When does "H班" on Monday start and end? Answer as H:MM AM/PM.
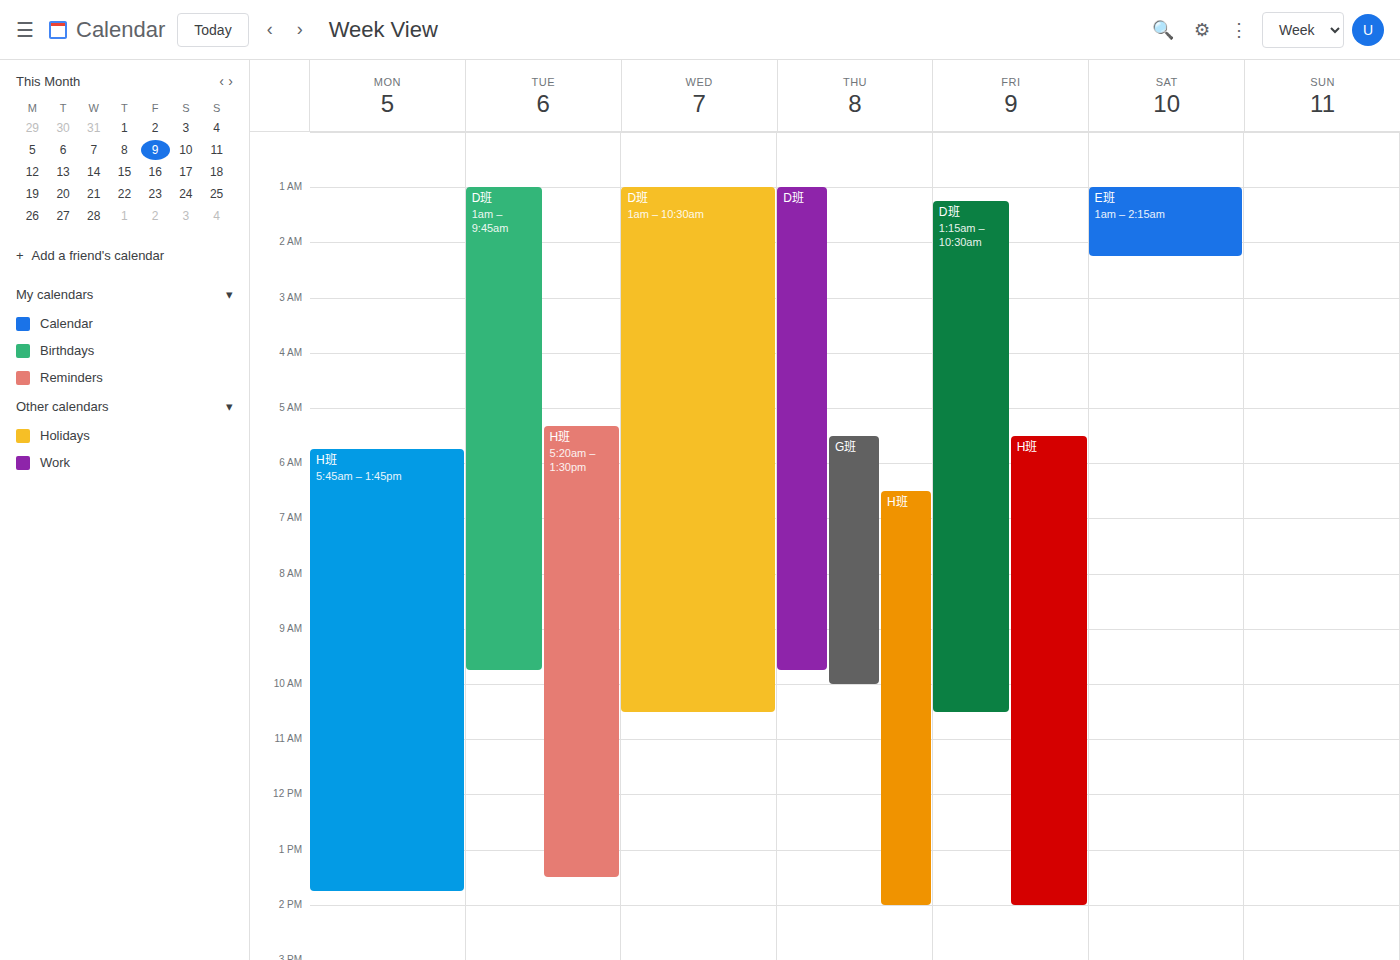
5:45 AM to 1:45 PM